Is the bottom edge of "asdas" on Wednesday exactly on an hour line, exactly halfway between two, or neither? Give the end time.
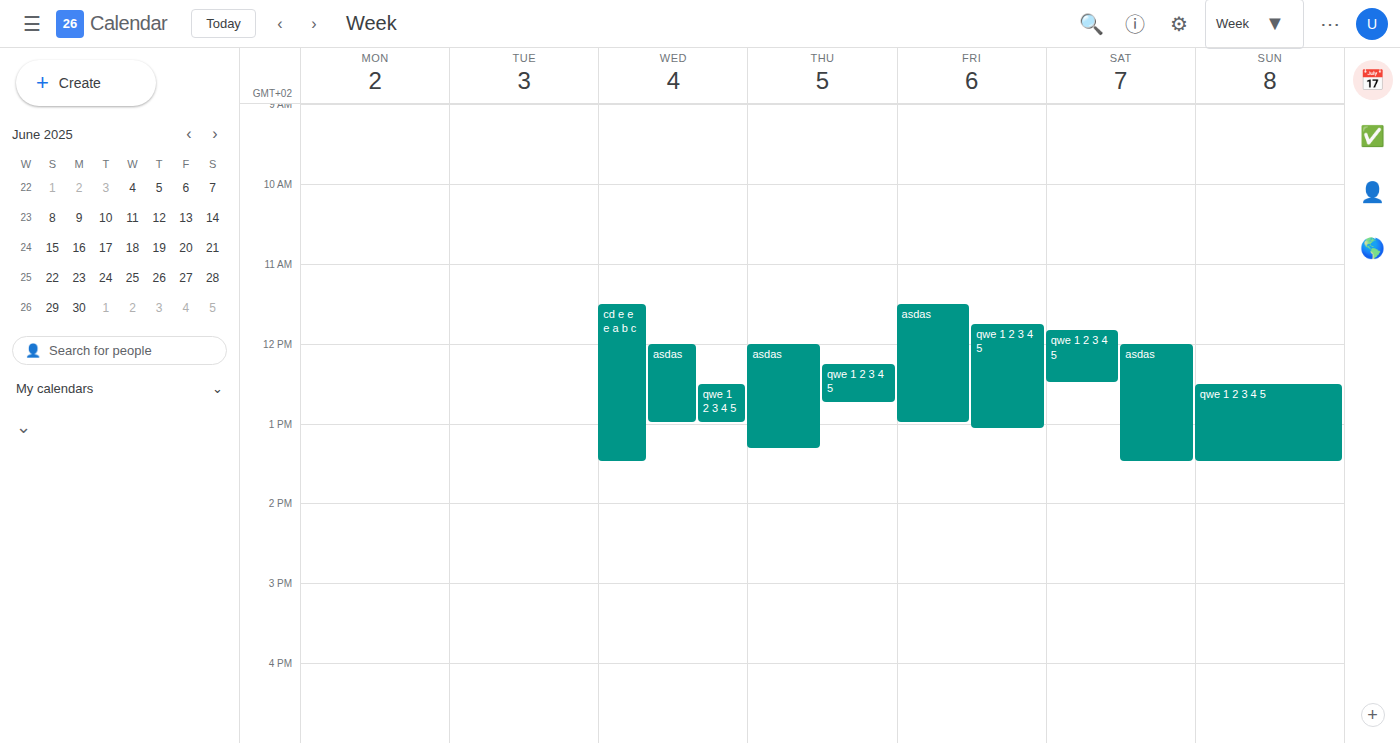
1:00 PM -- exactly on the 1 PM line.